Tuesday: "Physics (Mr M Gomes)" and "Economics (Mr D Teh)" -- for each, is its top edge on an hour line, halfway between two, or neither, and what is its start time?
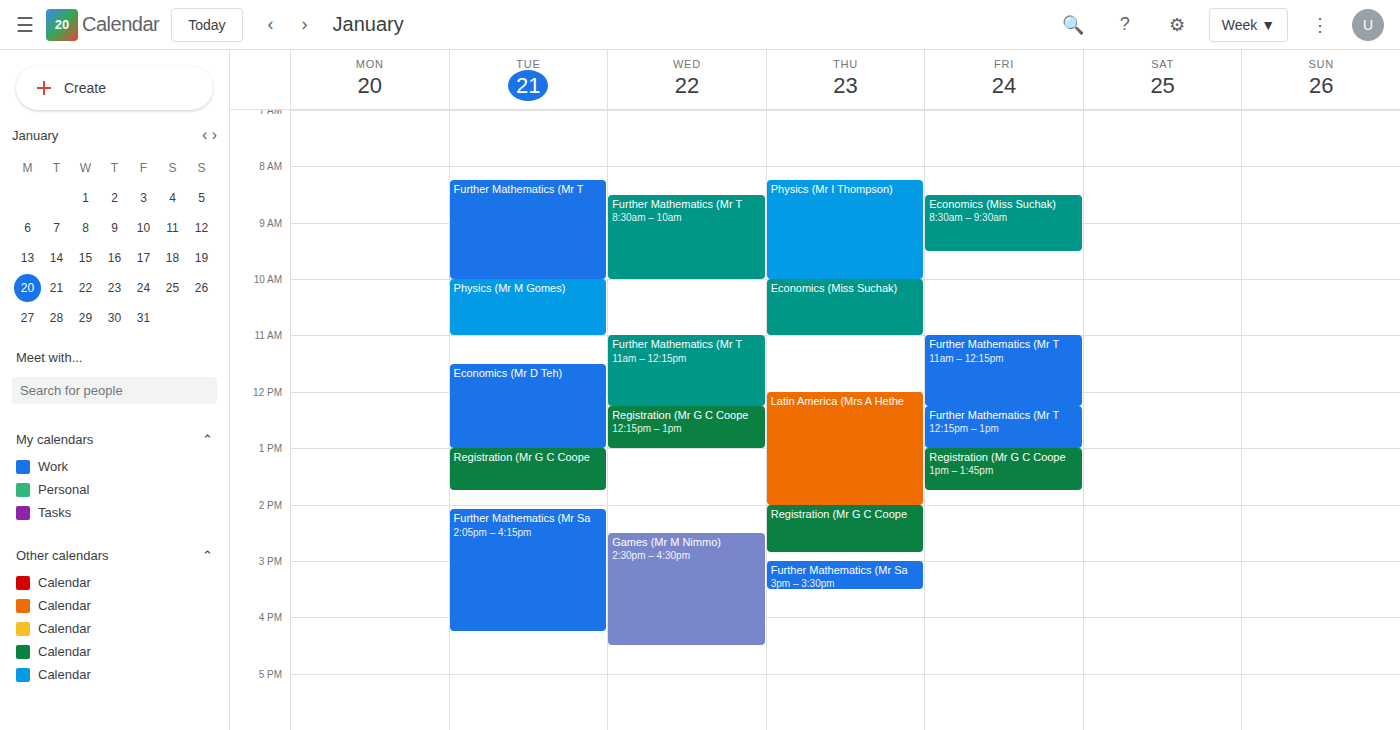
"Physics (Mr M Gomes)": 10:00 AM, exactly on the 10 AM line. "Economics (Mr D Teh)": 11:30 AM, halfway between the 11 AM and 12 PM lines.